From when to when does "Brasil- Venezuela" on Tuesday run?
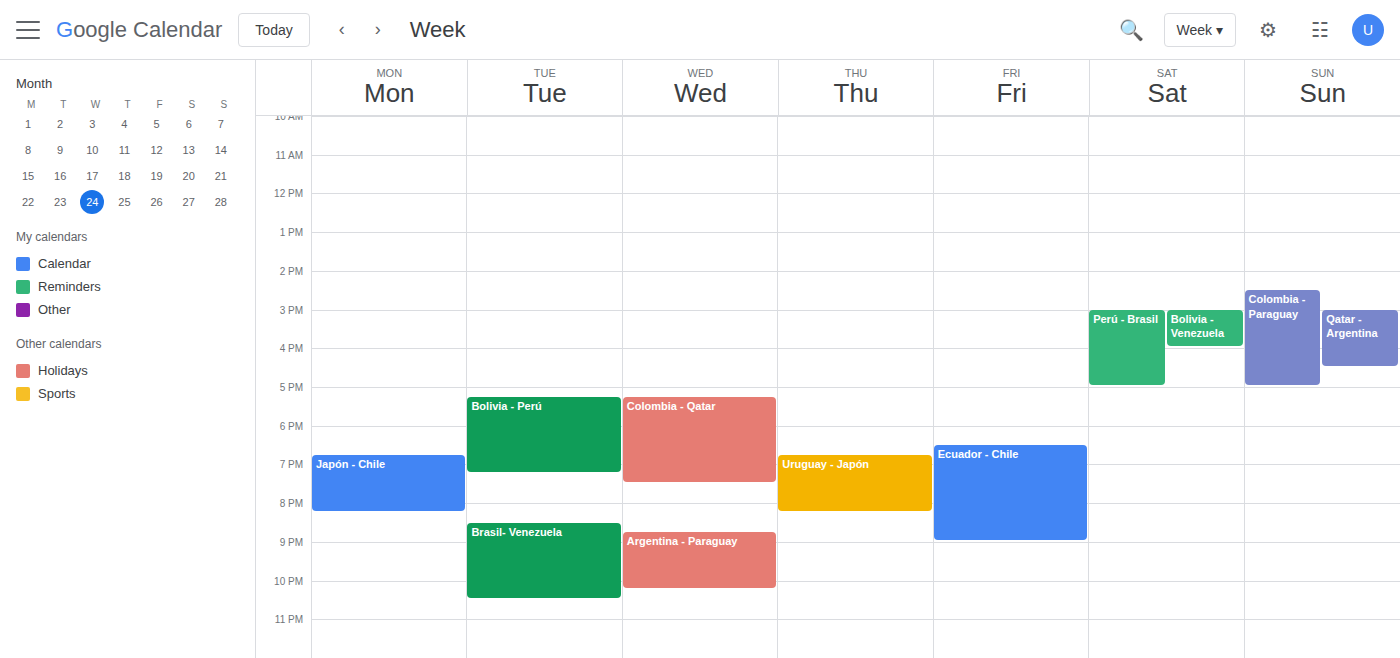
8:30 PM to 10:30 PM